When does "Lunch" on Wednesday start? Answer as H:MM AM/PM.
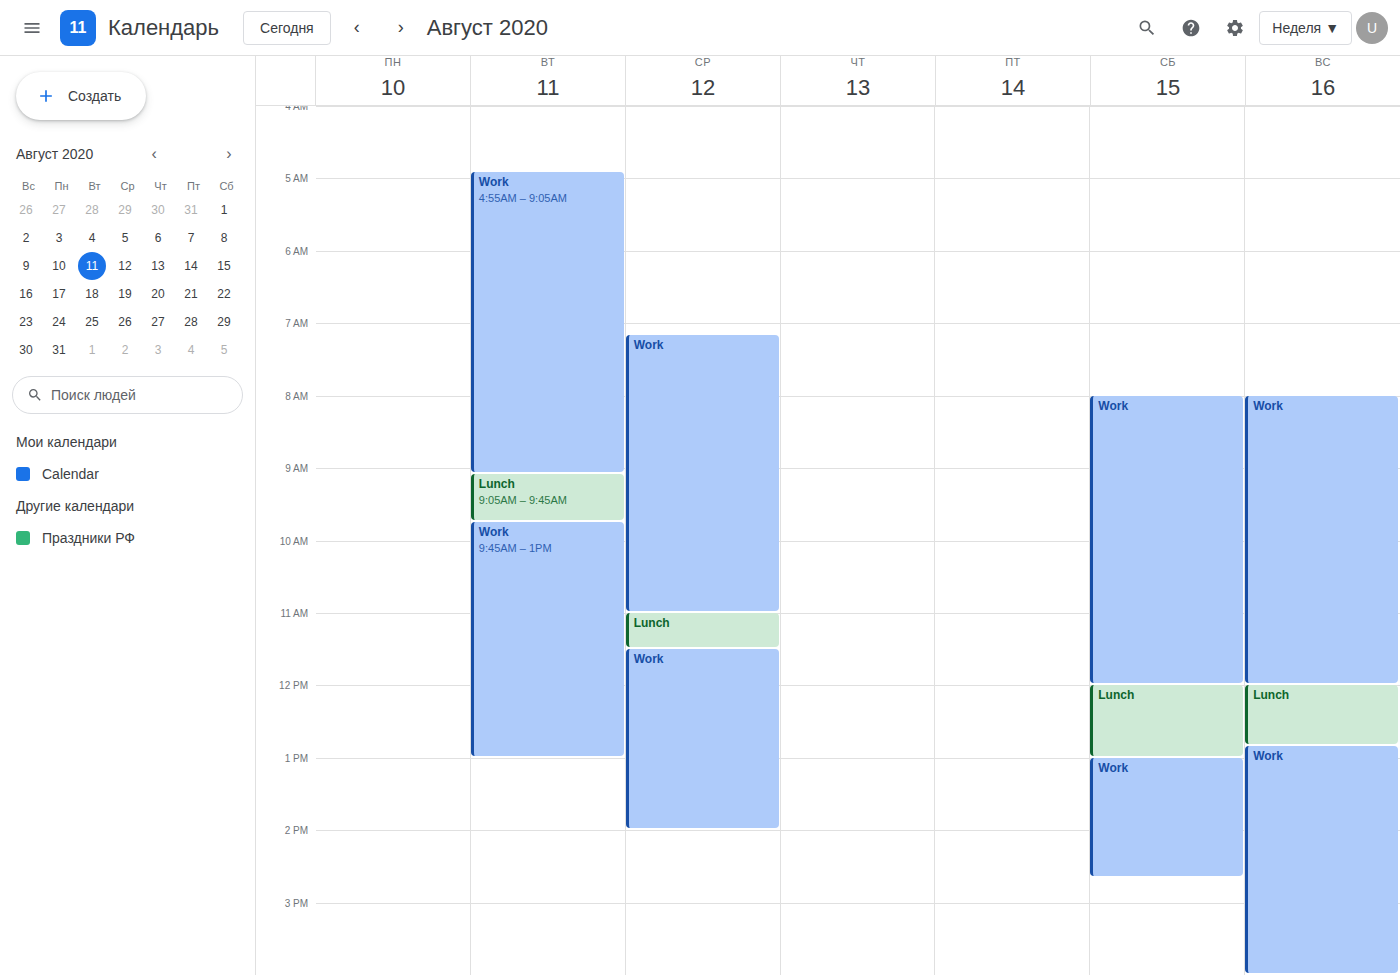
11:00 AM